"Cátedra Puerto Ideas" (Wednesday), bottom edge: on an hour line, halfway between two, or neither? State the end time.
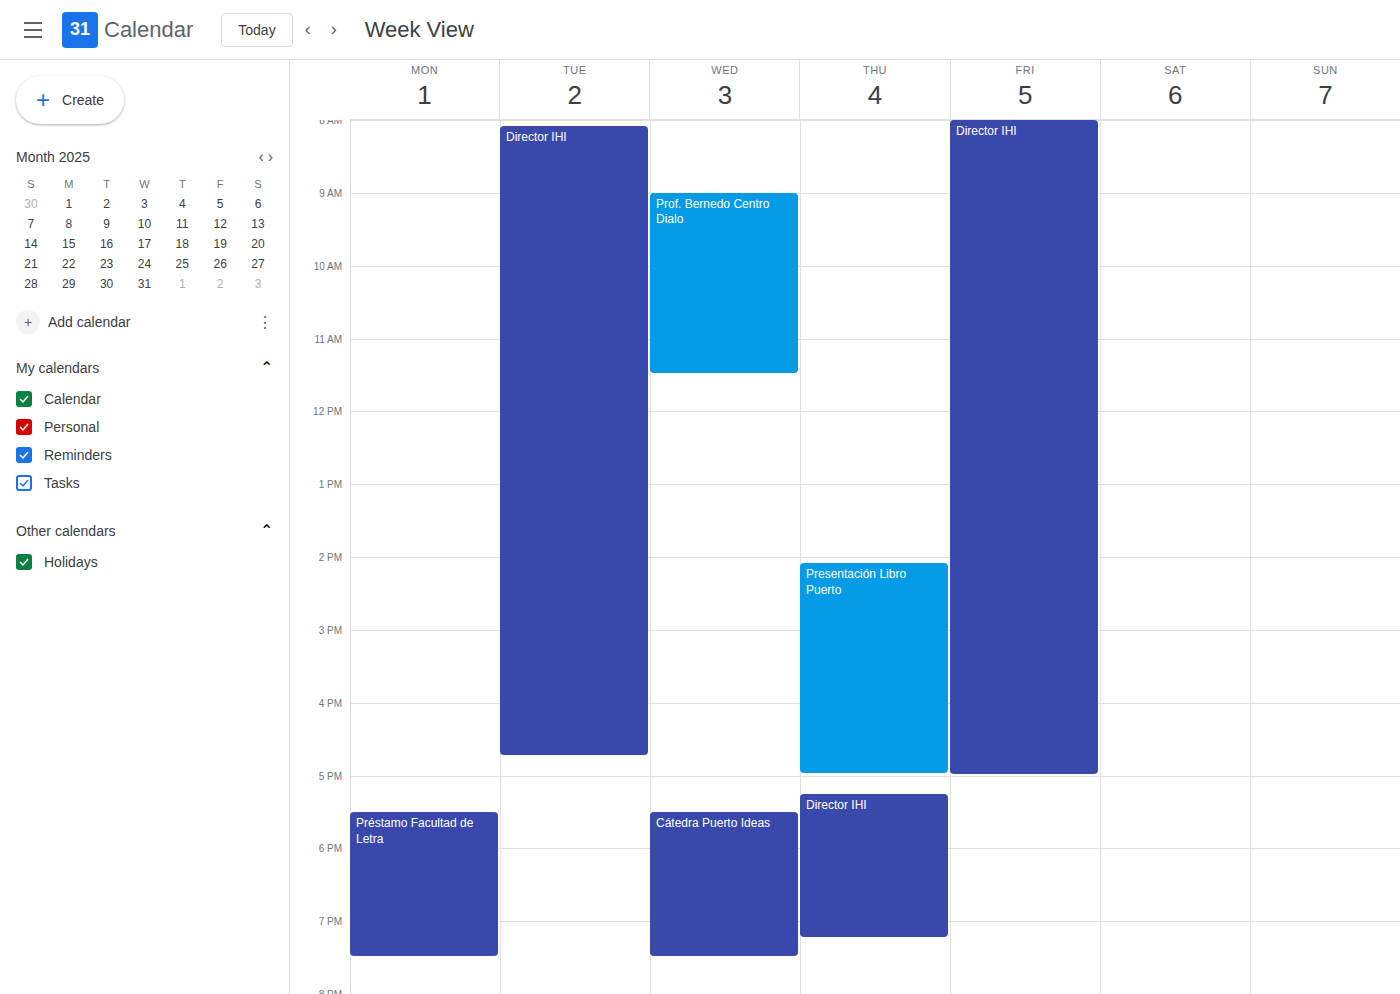
7:30 PM -- halfway between the 7 PM and 8 PM lines.